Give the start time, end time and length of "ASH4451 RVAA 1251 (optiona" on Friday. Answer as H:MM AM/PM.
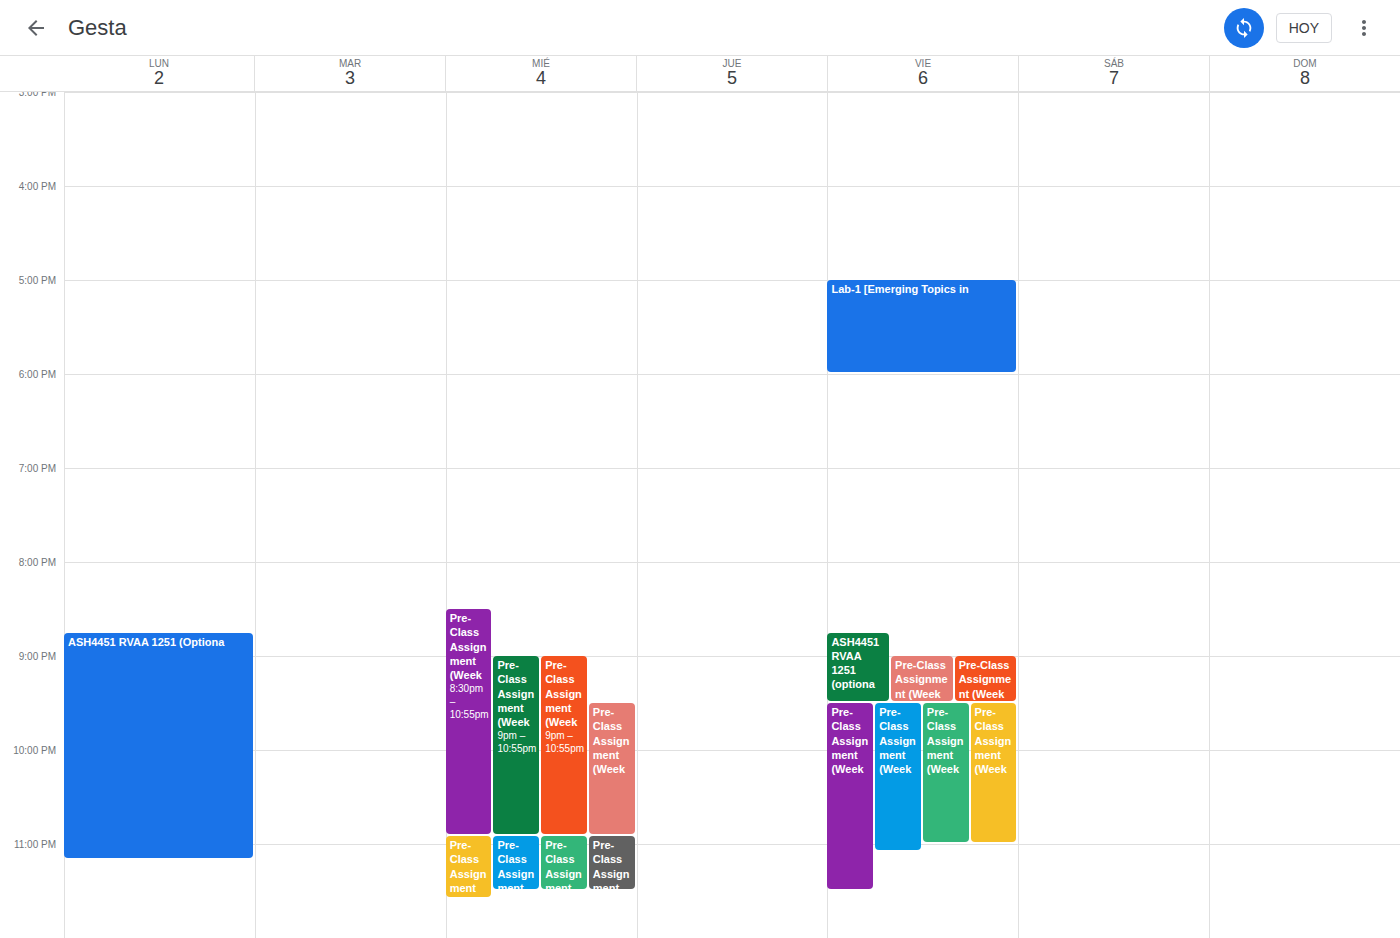
8:45 PM to 9:30 PM, 45 minutes